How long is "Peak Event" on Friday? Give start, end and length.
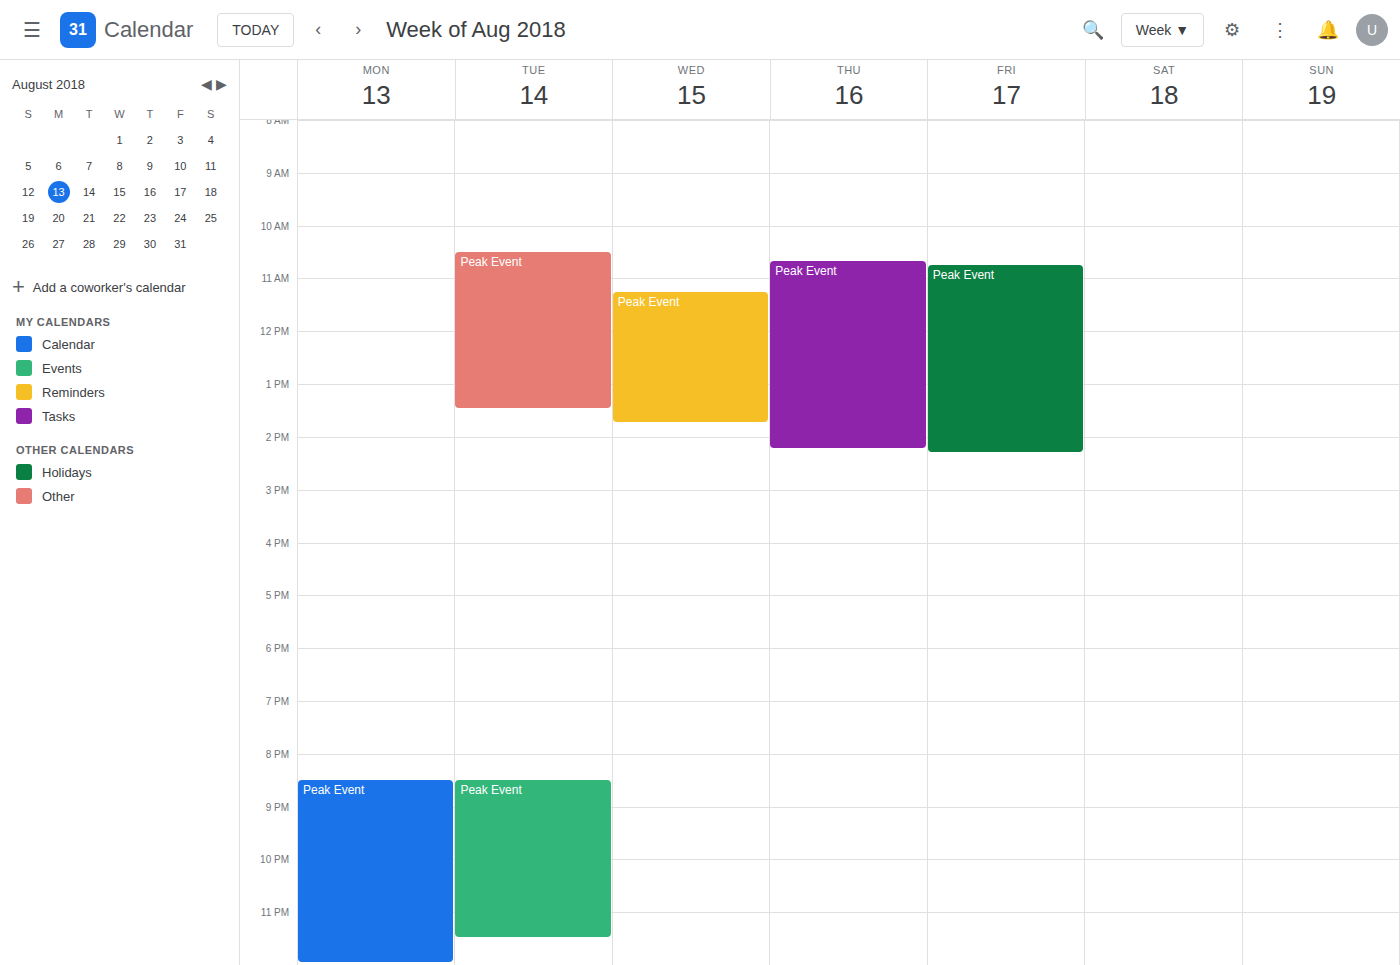
10:45 to 14:20, 3 hours 35 minutes